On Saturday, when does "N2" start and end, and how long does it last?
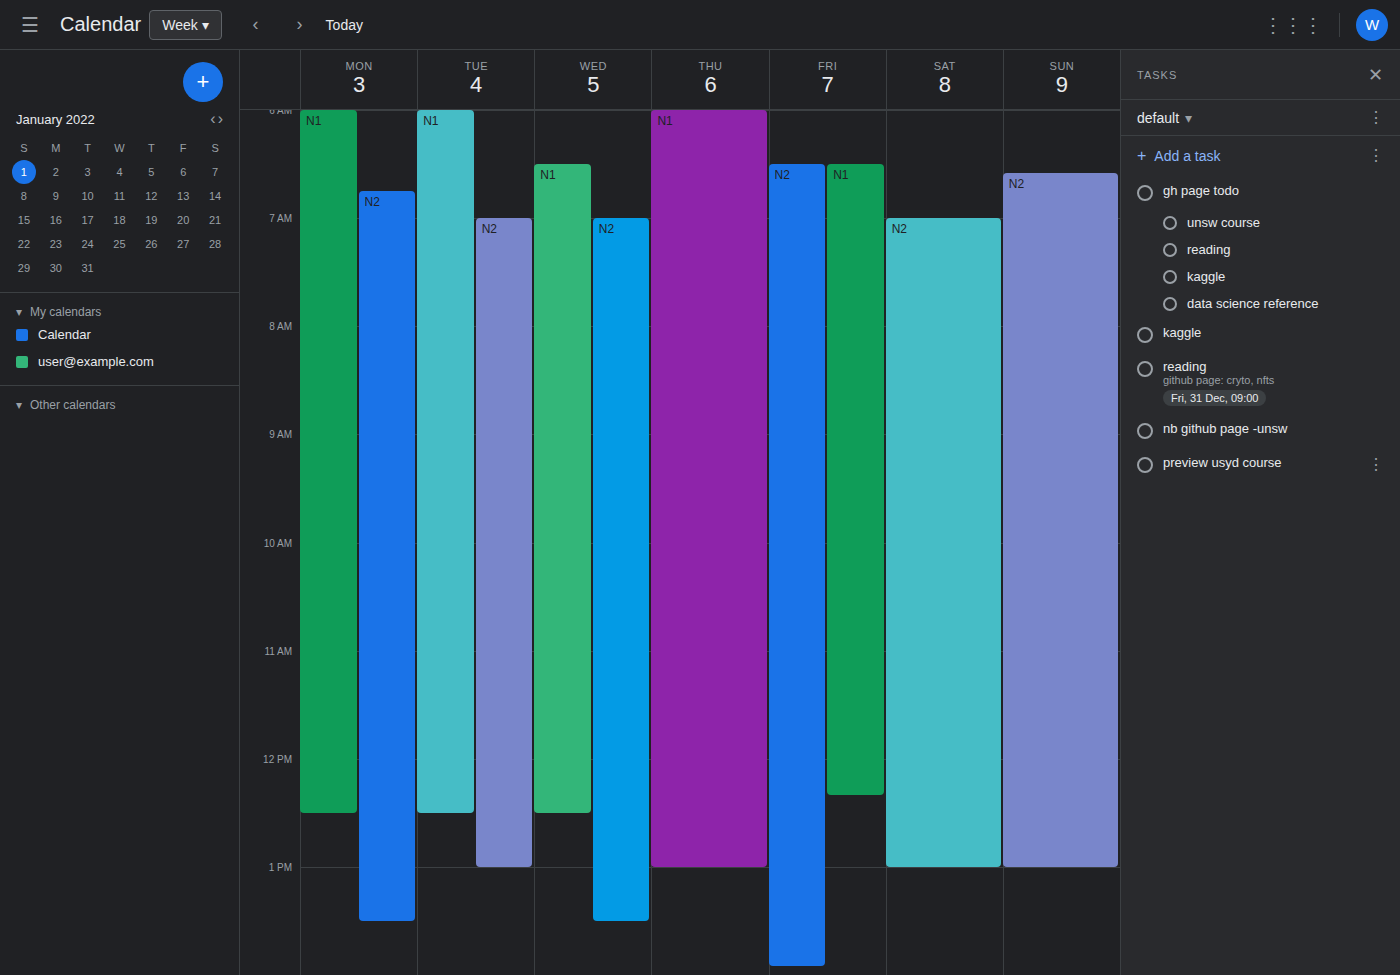
7:00 AM to 1:00 PM, 6 hours